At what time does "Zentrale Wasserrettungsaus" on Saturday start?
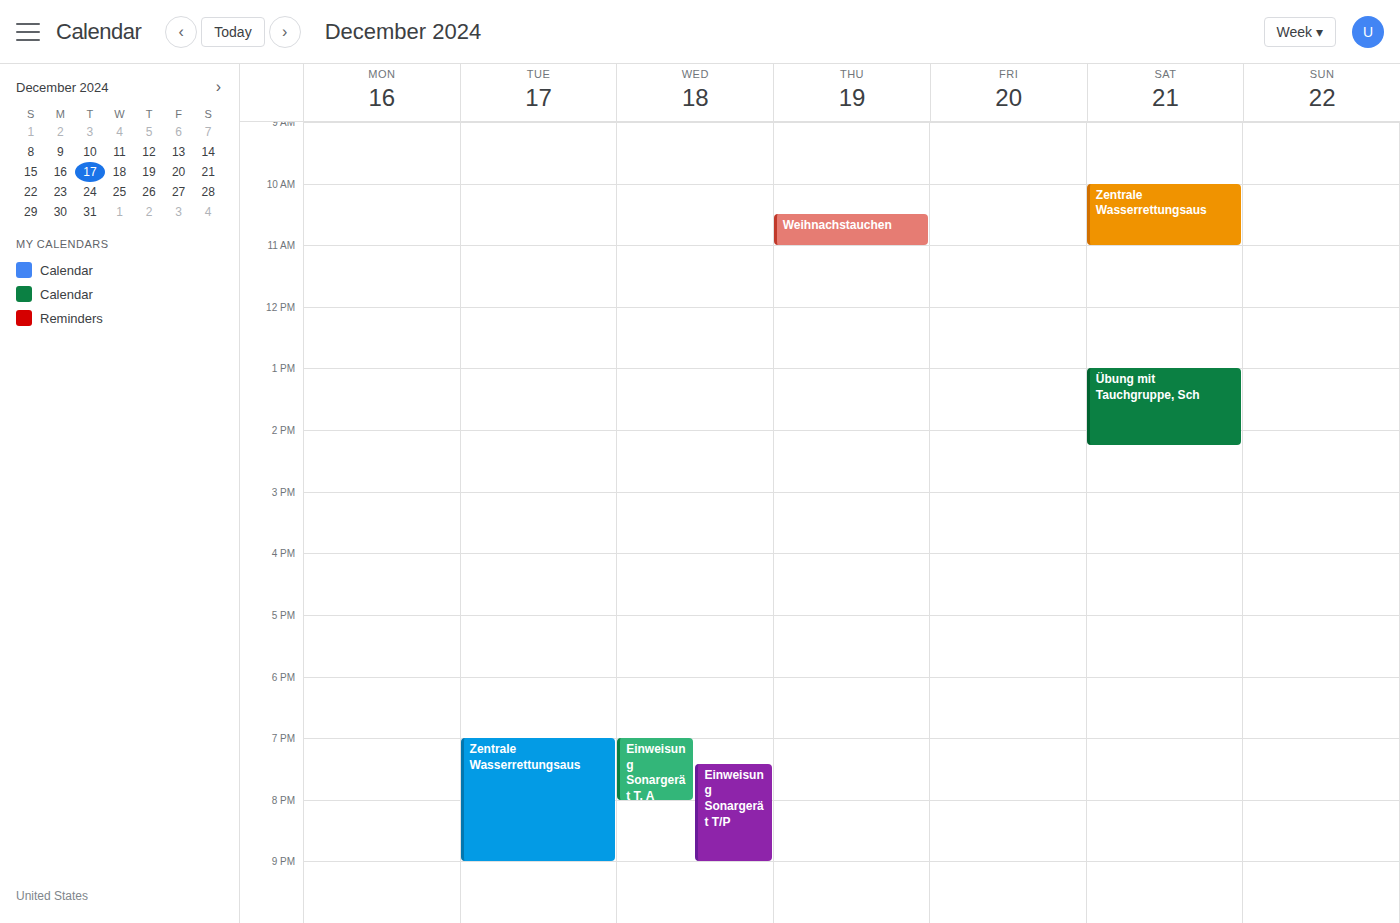
10:00 AM